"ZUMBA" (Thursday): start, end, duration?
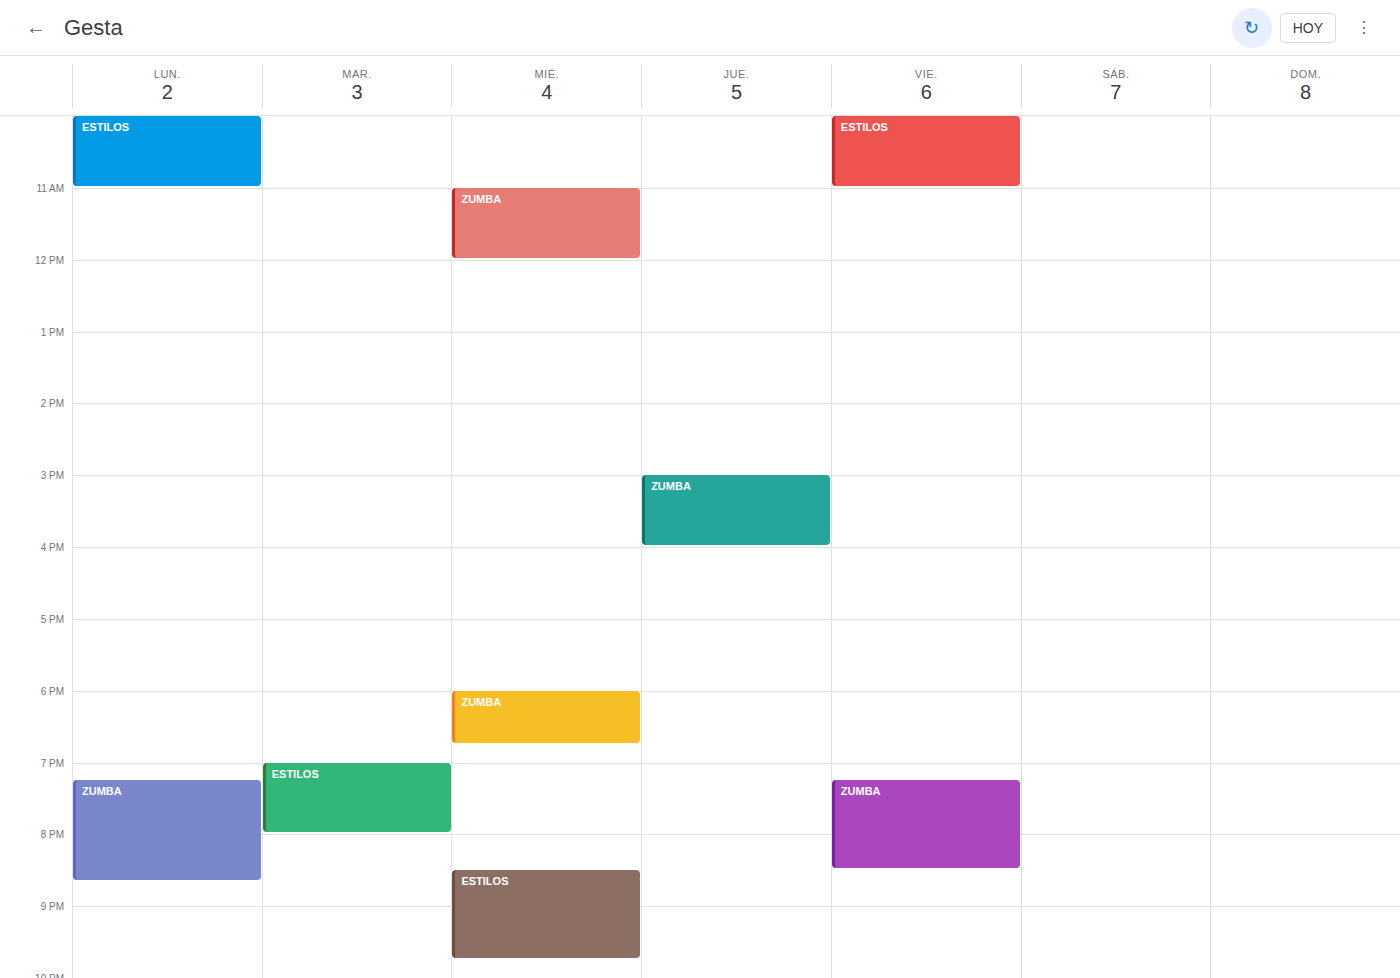
3:00 PM to 4:00 PM, 1 hour